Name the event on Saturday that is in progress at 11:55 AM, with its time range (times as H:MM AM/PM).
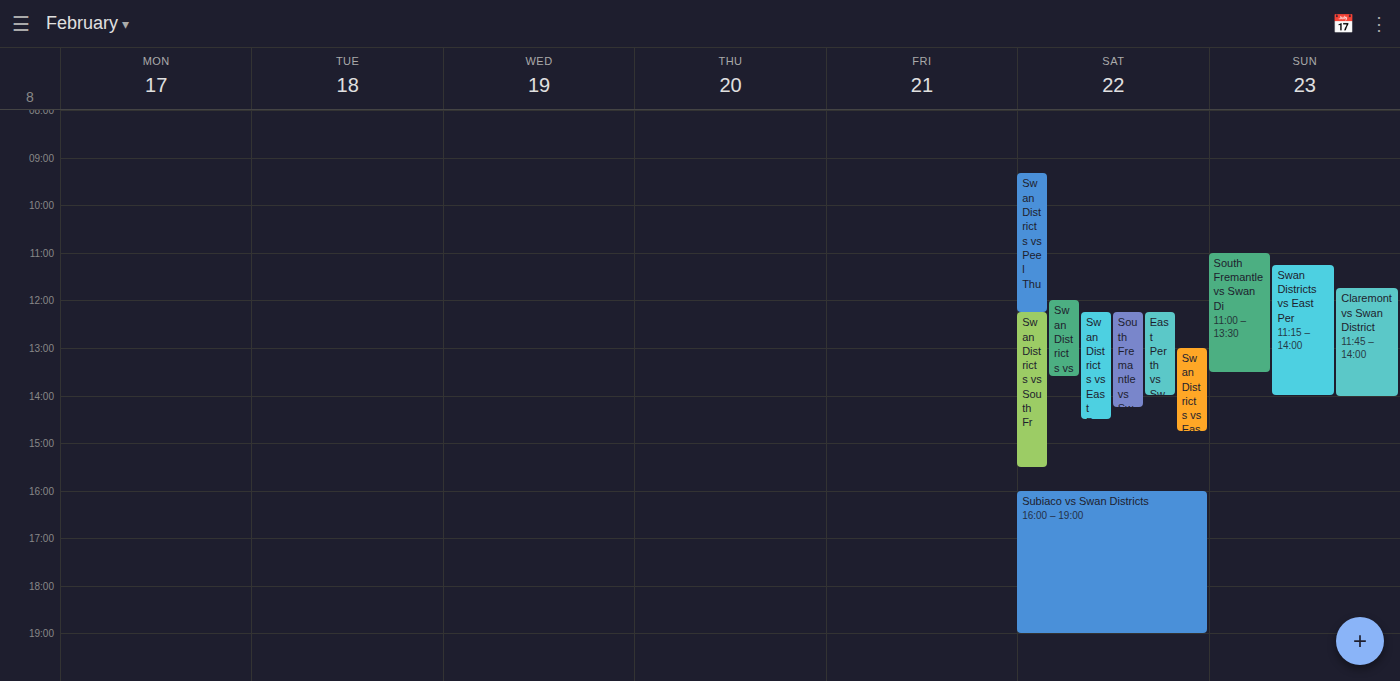
"Swan Districts vs Peel Thu", 9:20 AM to 12:15 PM